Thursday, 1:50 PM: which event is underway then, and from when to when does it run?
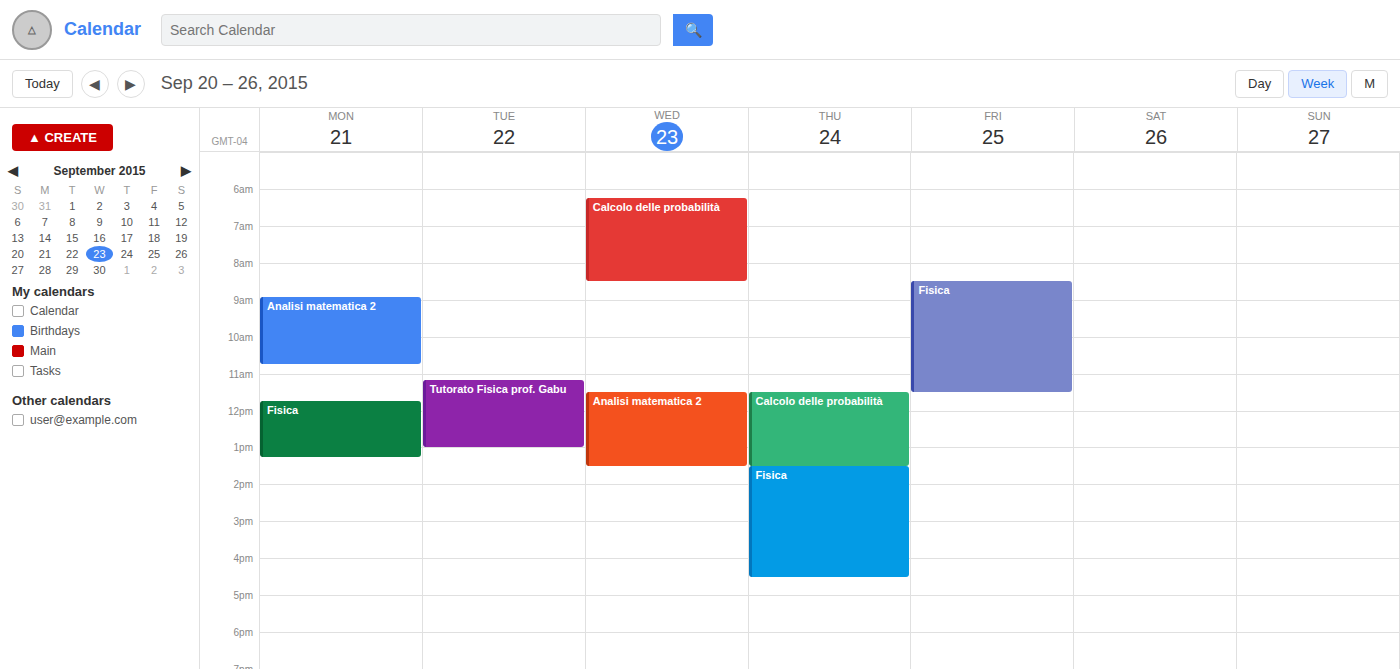
"Fisica", 1:30 PM to 4:30 PM